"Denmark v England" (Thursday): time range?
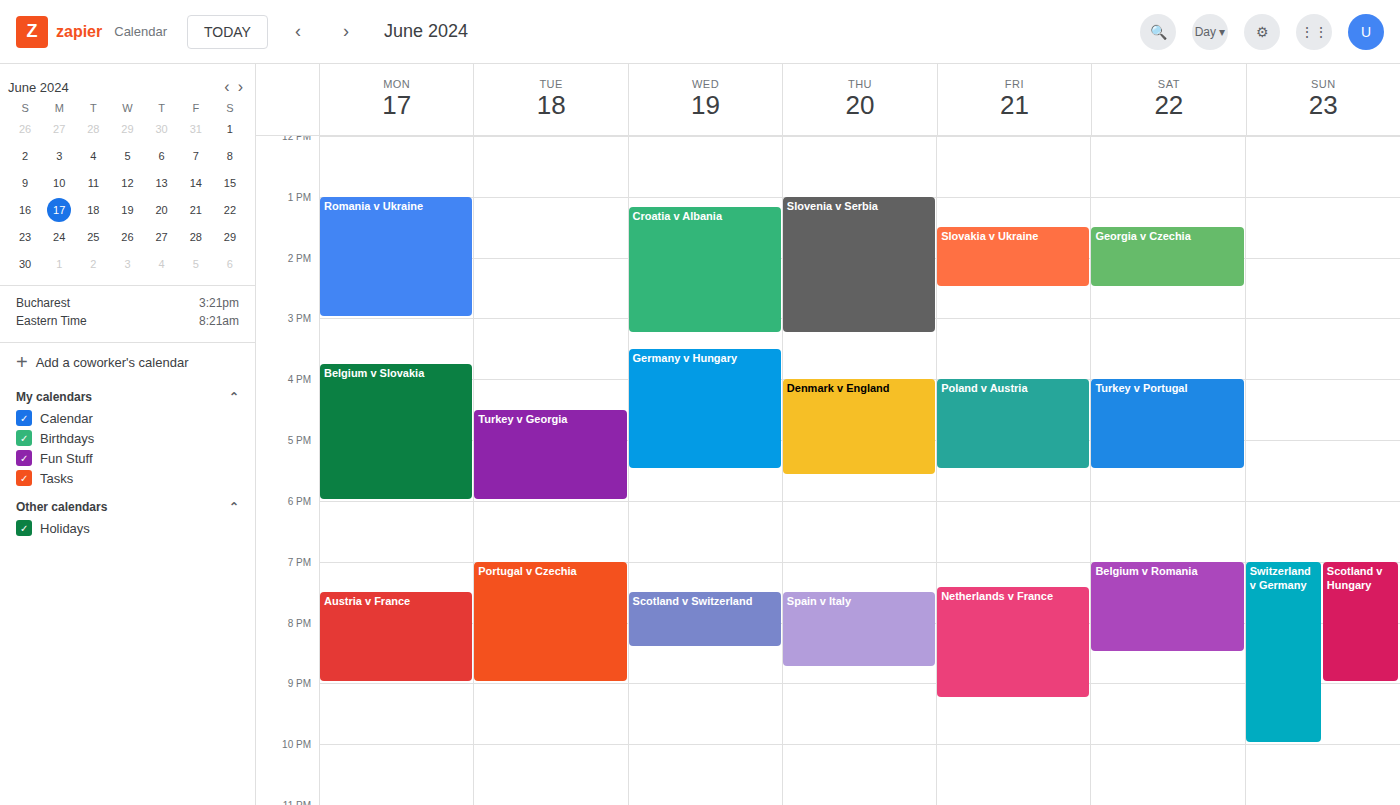
4:00 PM to 5:35 PM